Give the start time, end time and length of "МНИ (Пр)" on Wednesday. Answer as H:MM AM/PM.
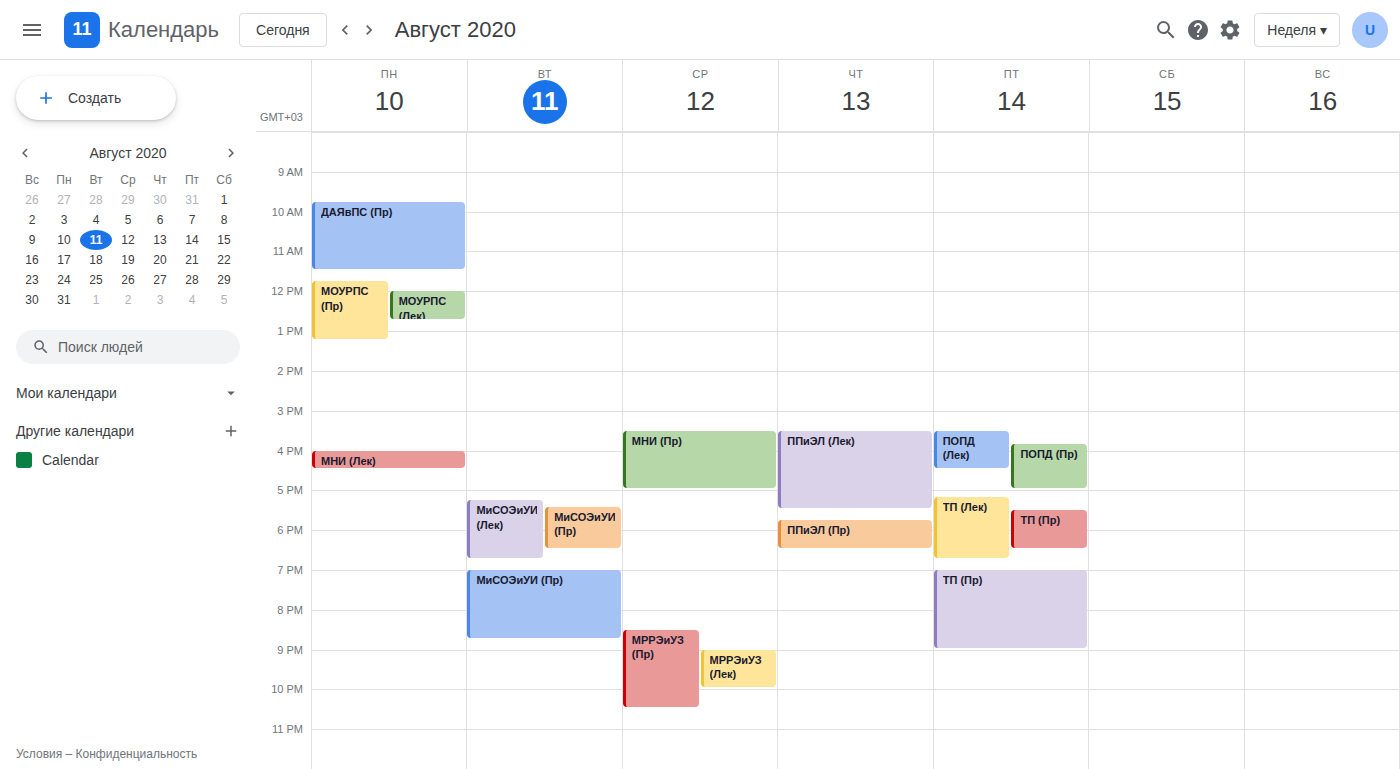
3:30 PM to 5:00 PM, 1 hour 30 minutes